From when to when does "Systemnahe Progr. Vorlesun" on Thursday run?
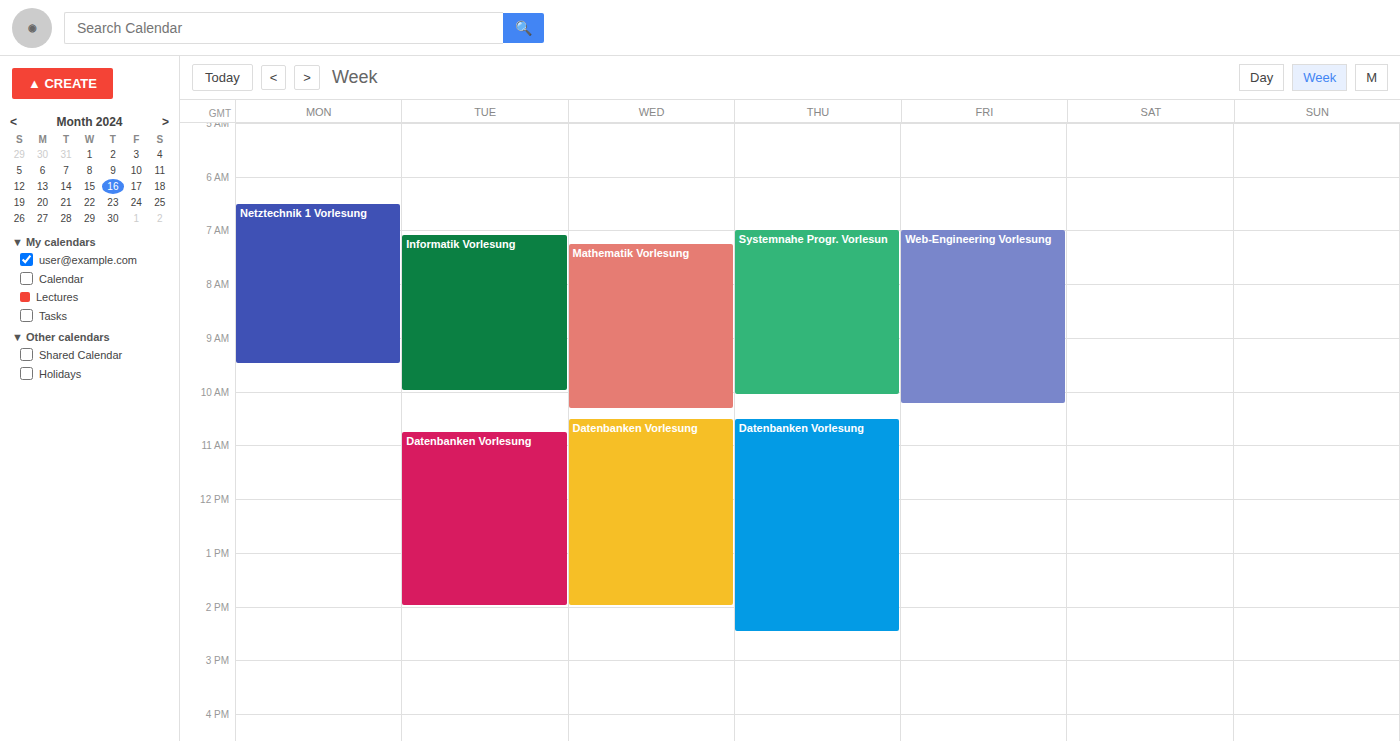
7:00 AM to 10:05 AM